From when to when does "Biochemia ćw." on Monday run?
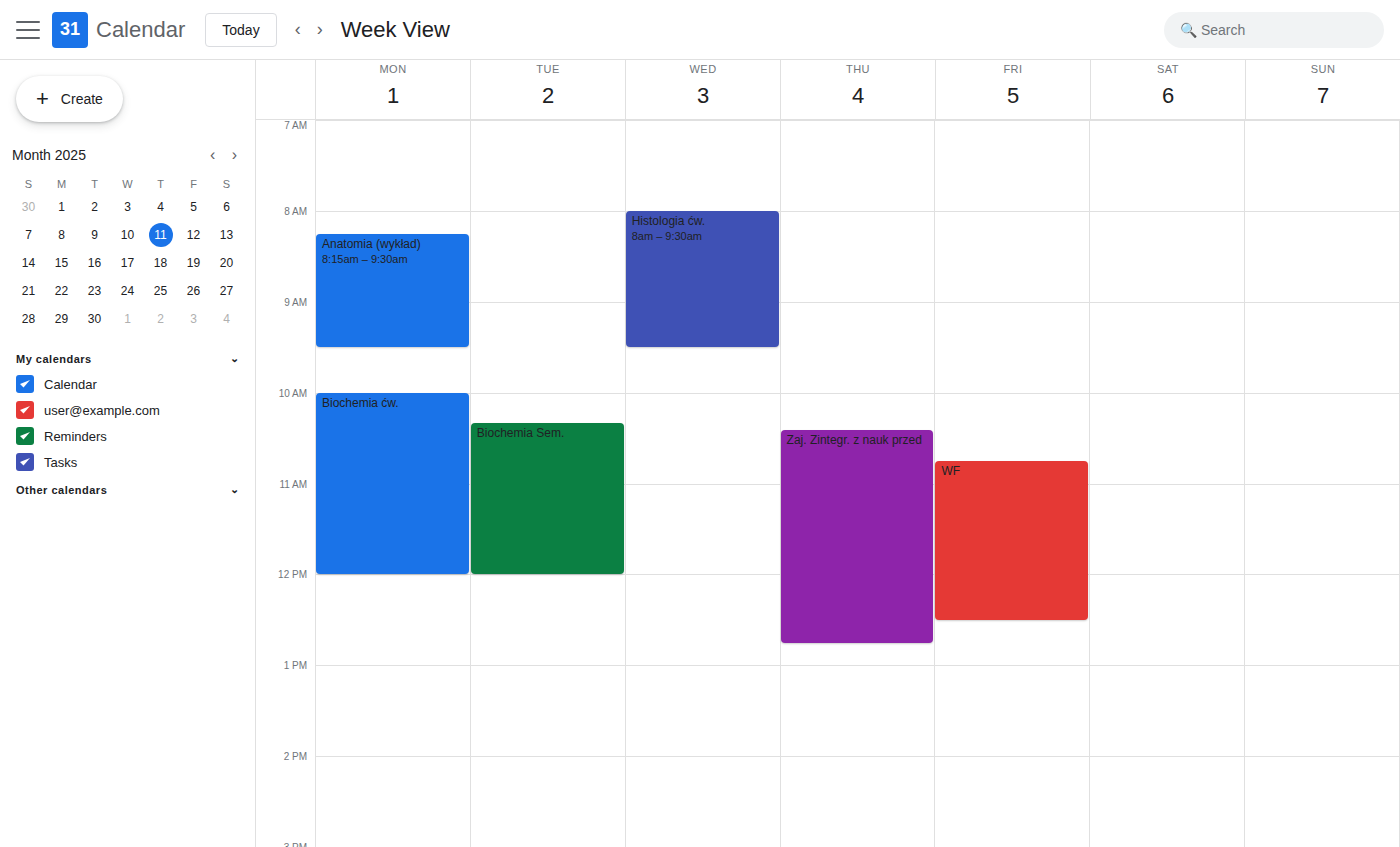
10:00 AM to 12:00 PM